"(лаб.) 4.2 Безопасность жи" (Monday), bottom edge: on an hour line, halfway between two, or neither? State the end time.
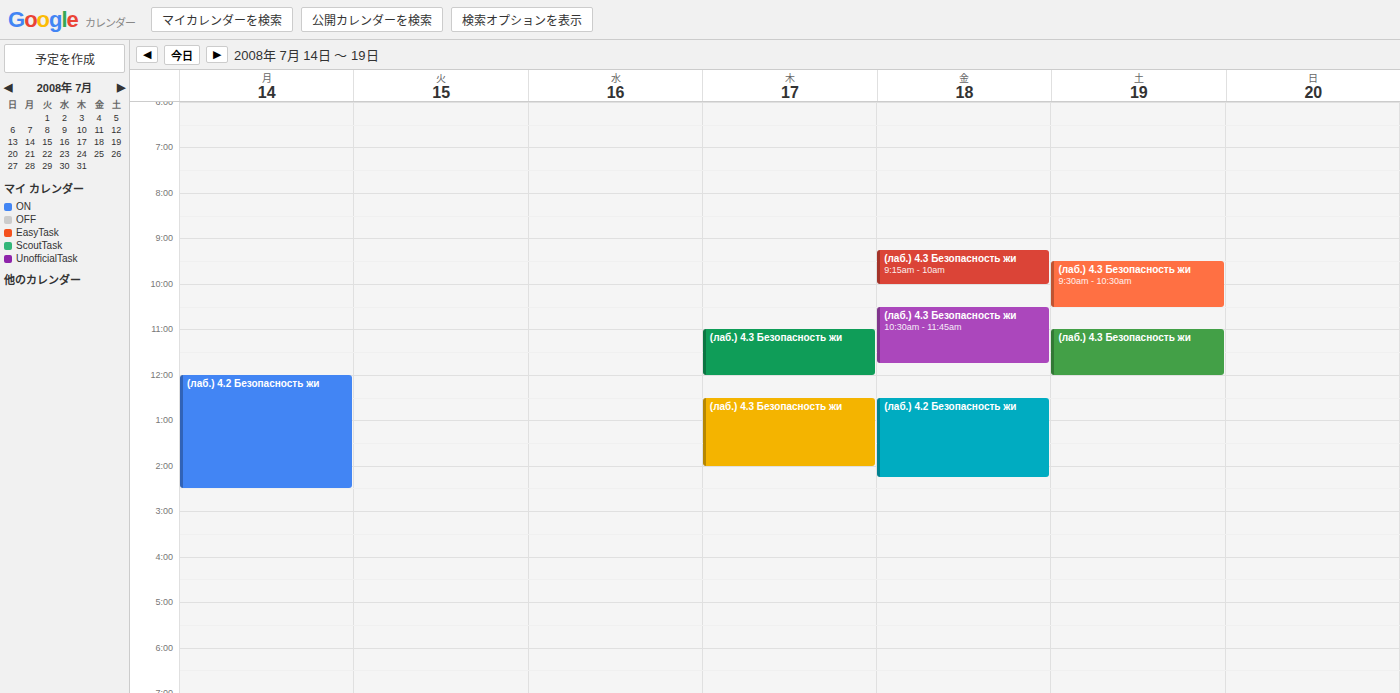
2:30 PM -- halfway between the 2 PM and 3 PM lines.